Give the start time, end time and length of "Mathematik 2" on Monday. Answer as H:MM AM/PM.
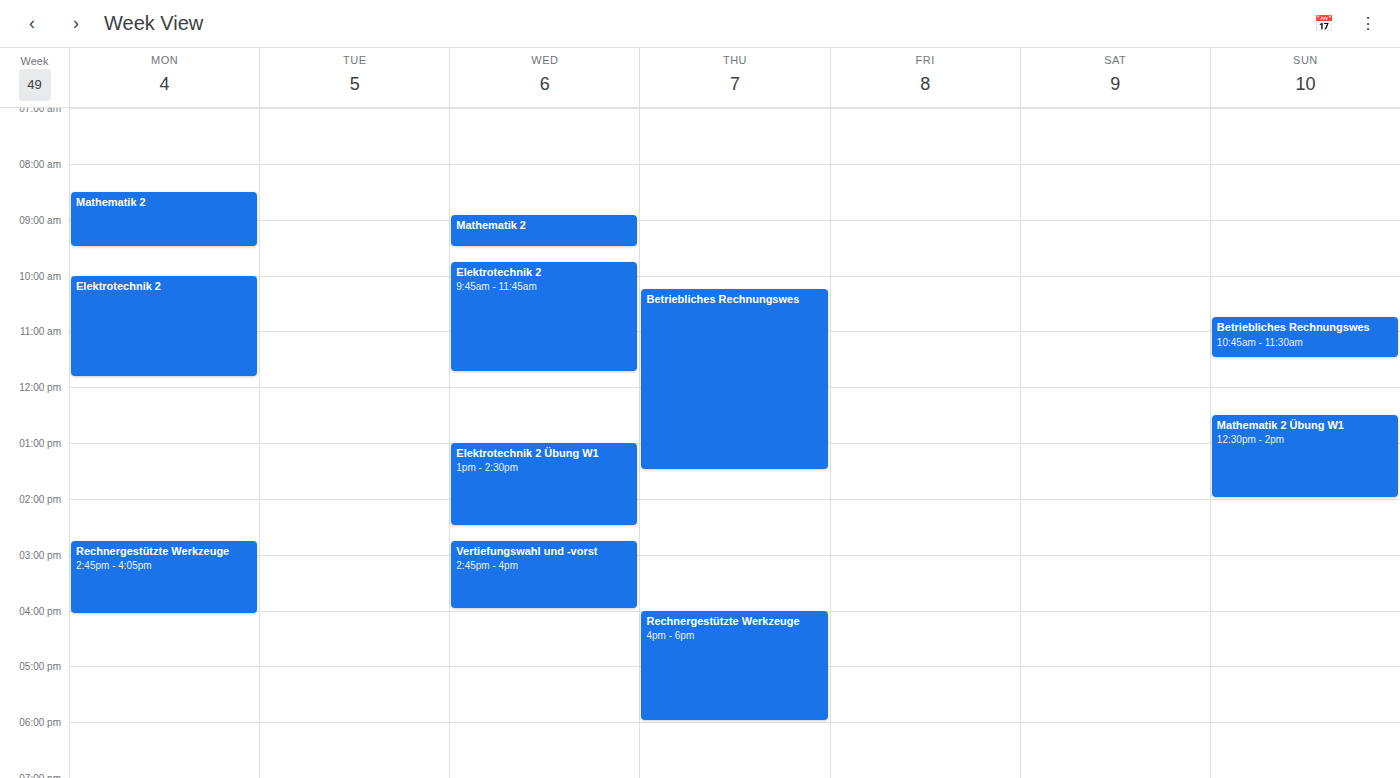
8:30 AM to 9:30 AM, 1 hour